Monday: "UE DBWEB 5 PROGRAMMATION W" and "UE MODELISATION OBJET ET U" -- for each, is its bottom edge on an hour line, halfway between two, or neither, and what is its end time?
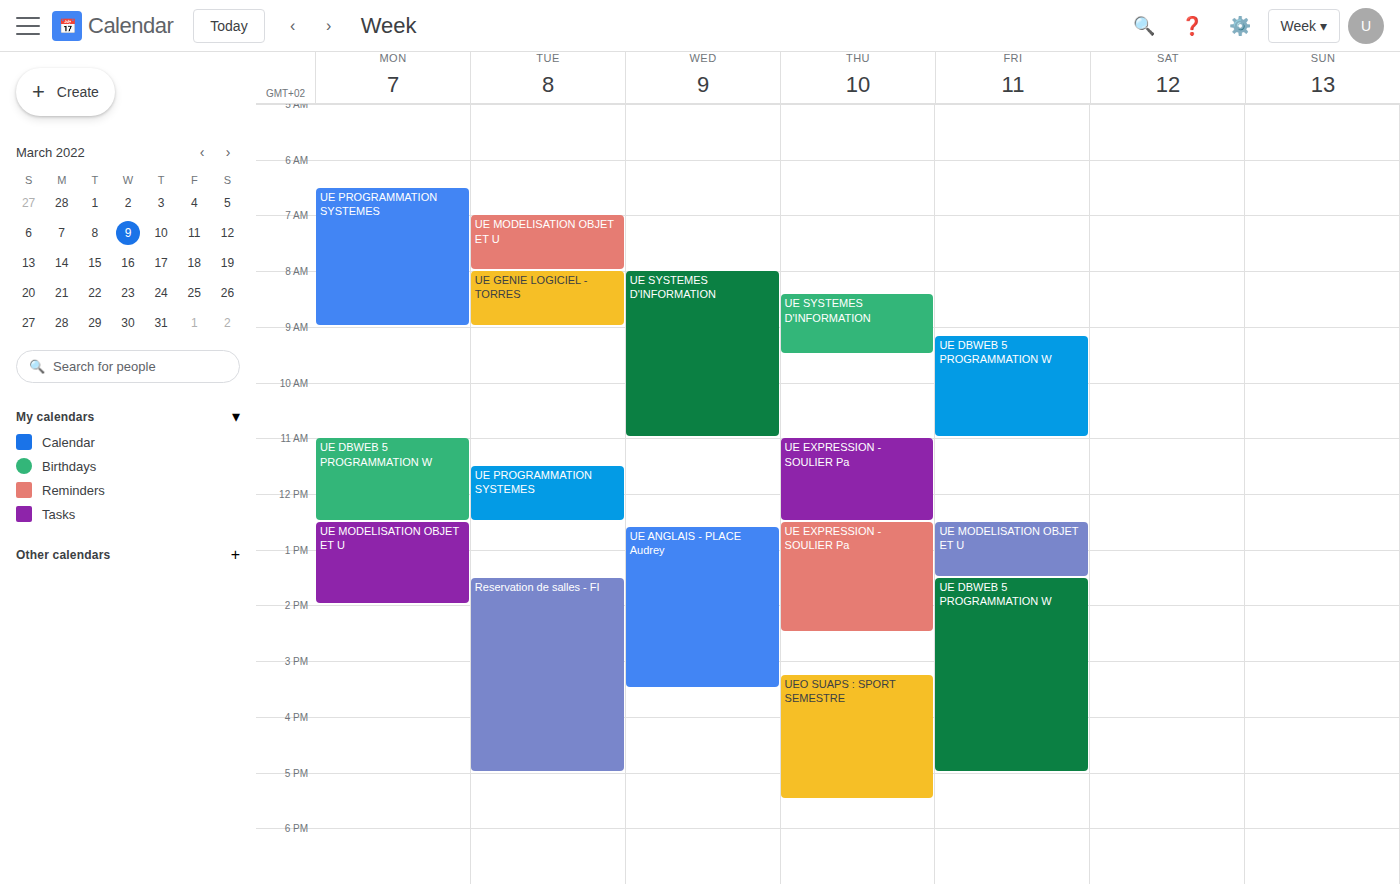
"UE DBWEB 5 PROGRAMMATION W": 12:30 PM, halfway between the 12 PM and 1 PM lines. "UE MODELISATION OBJET ET U": 2:00 PM, exactly on the 2 PM line.